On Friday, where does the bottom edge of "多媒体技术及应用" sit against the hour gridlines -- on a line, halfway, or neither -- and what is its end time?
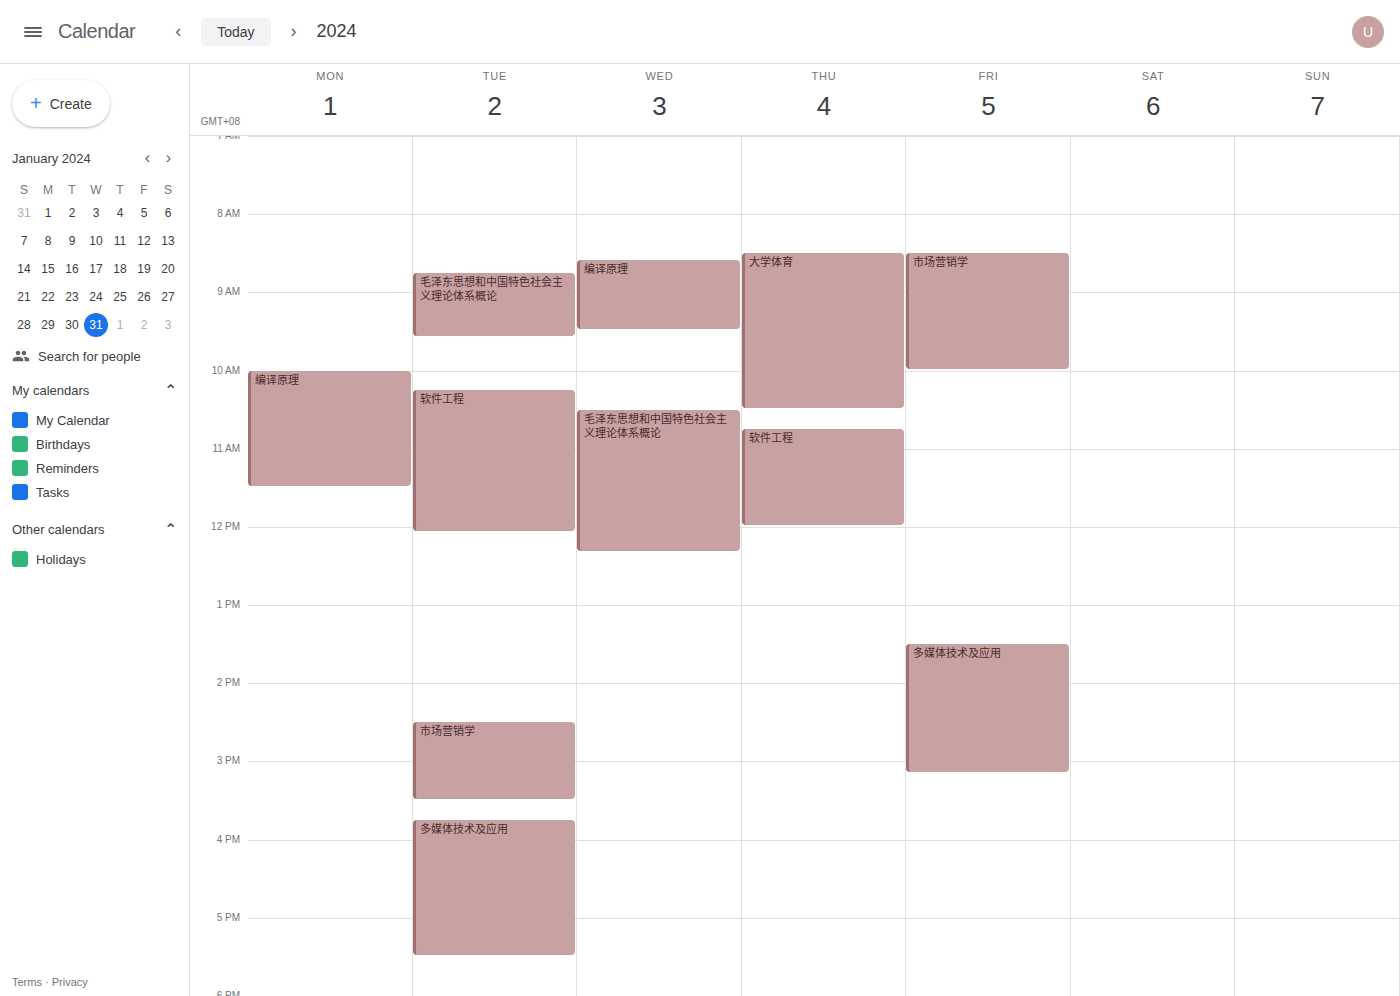
3:10 PM -- neither: 10 minutes below the 3 PM line and 50 minutes above the 4 PM line.